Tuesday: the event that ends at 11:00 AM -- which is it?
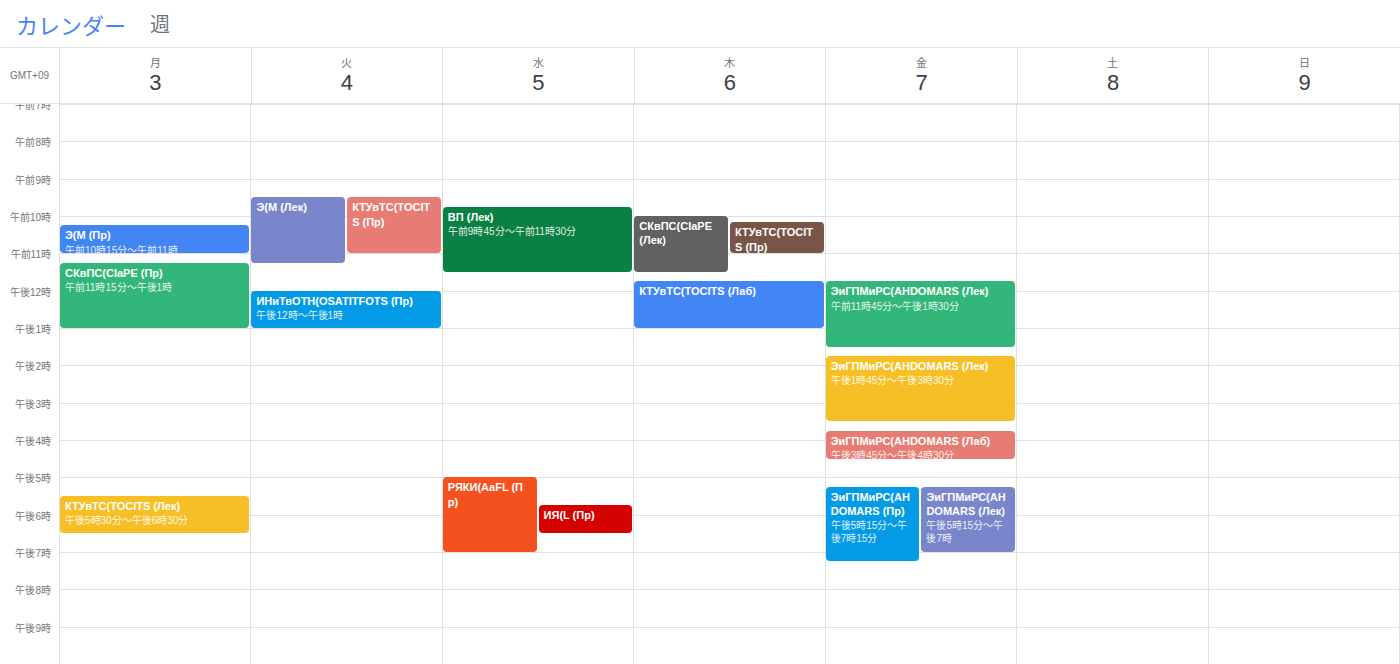
"КТУвТС(TOCITS (Пр)"